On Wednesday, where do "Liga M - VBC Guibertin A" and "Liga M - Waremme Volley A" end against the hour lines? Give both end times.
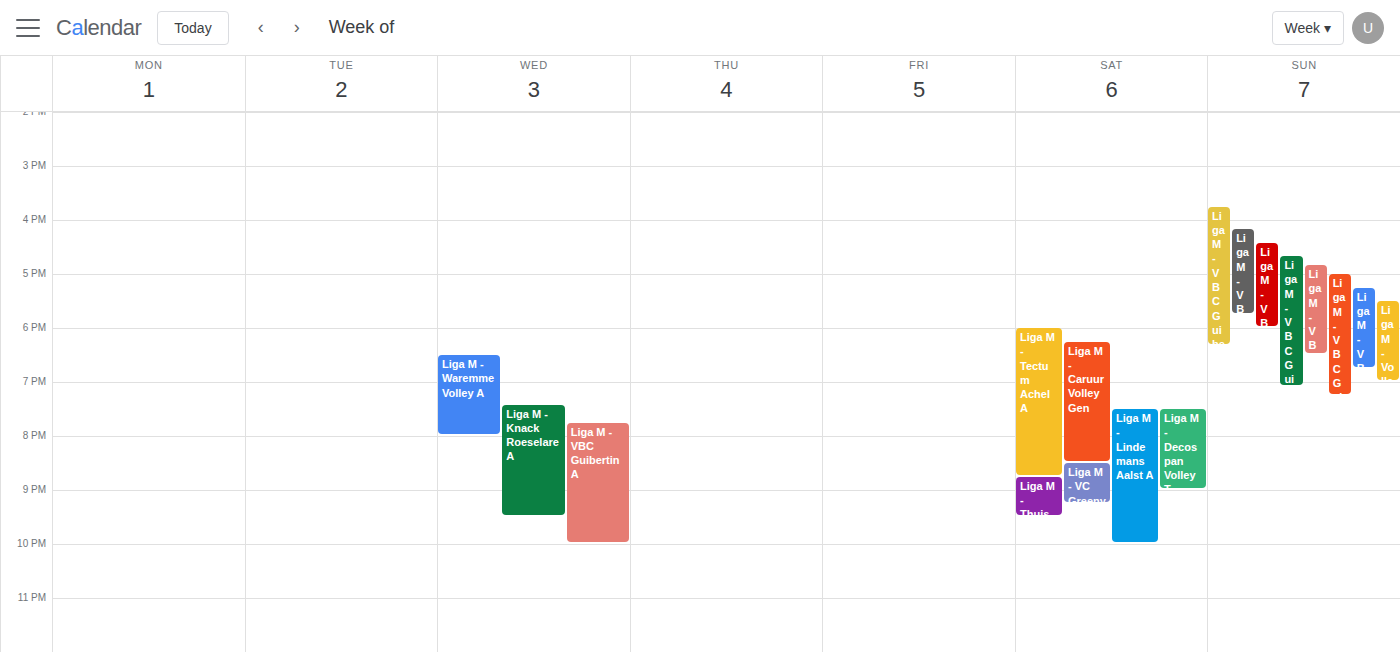
"Liga M - VBC Guibertin A": 22:00, exactly on the 22:00 line. "Liga M - Waremme Volley A": 20:00, exactly on the 20:00 line.